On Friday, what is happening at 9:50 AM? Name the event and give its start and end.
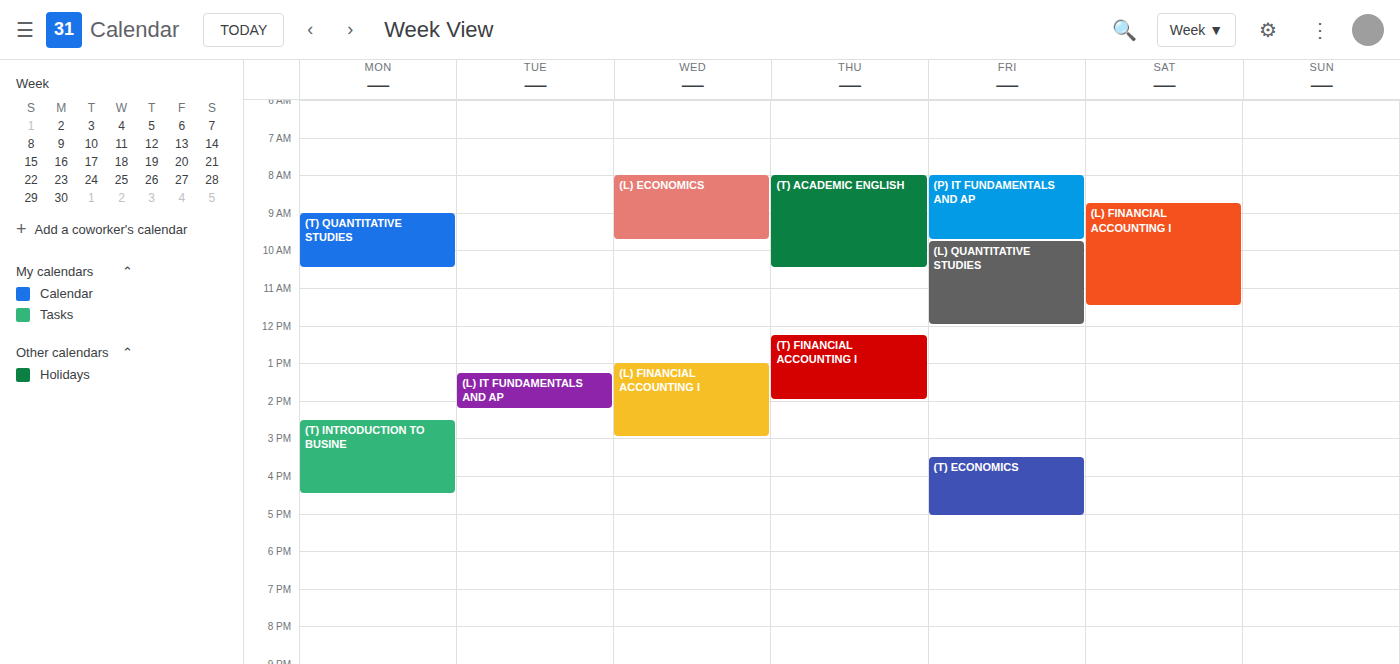
"(L) QUANTITATIVE STUDIES", 9:45 AM to 12:00 PM